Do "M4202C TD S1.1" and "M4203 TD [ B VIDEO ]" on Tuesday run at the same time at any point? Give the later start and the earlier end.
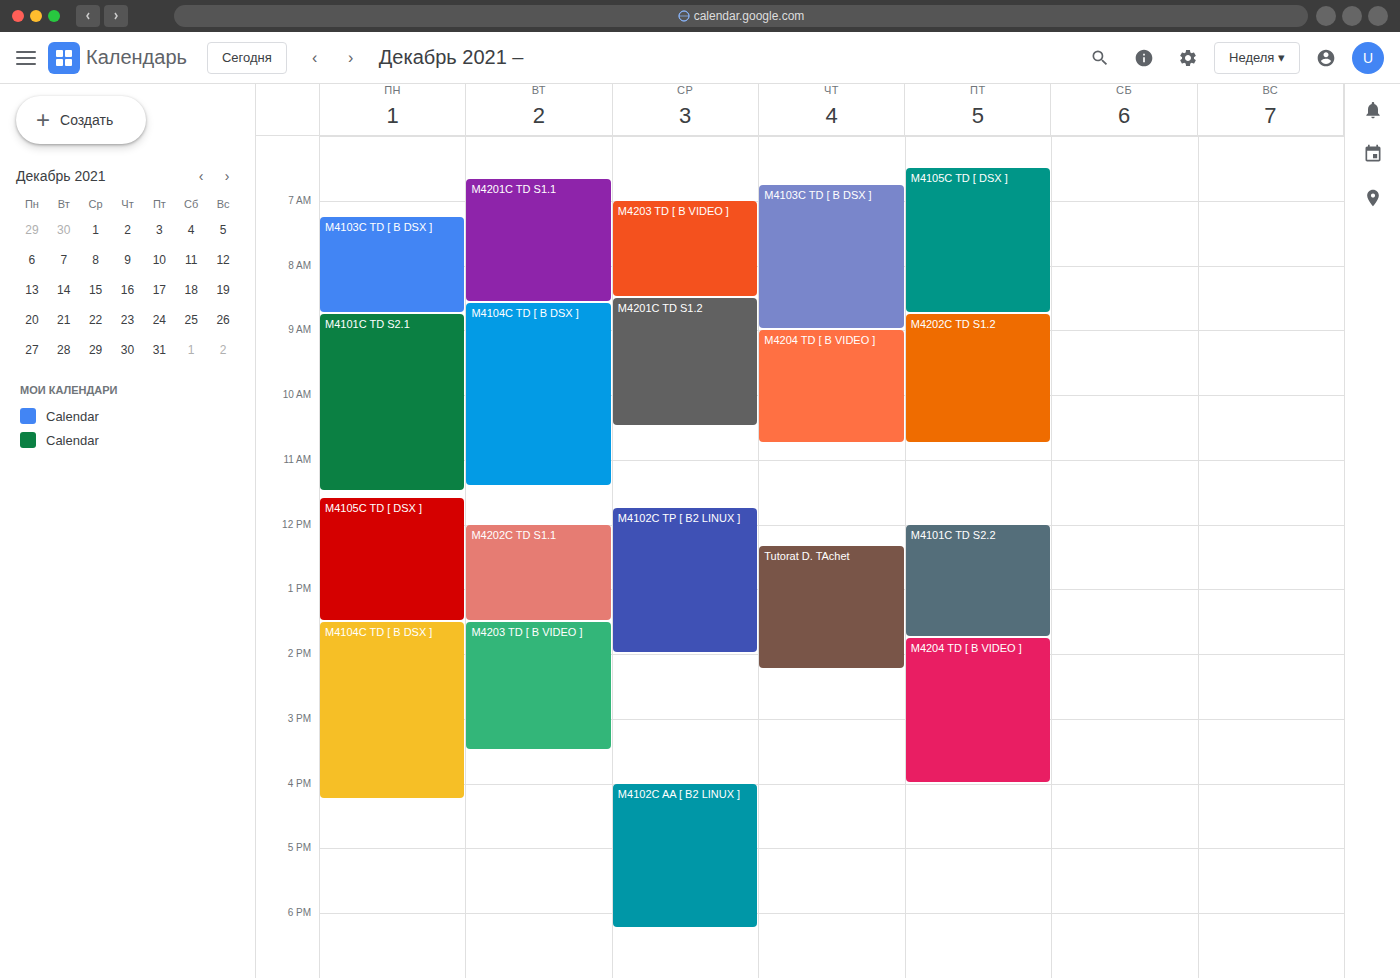
"M4202C TD S1.1" ends at 1:30 PM, exactly when "M4203 TD [ B VIDEO ]" starts -- they touch but do not overlap.